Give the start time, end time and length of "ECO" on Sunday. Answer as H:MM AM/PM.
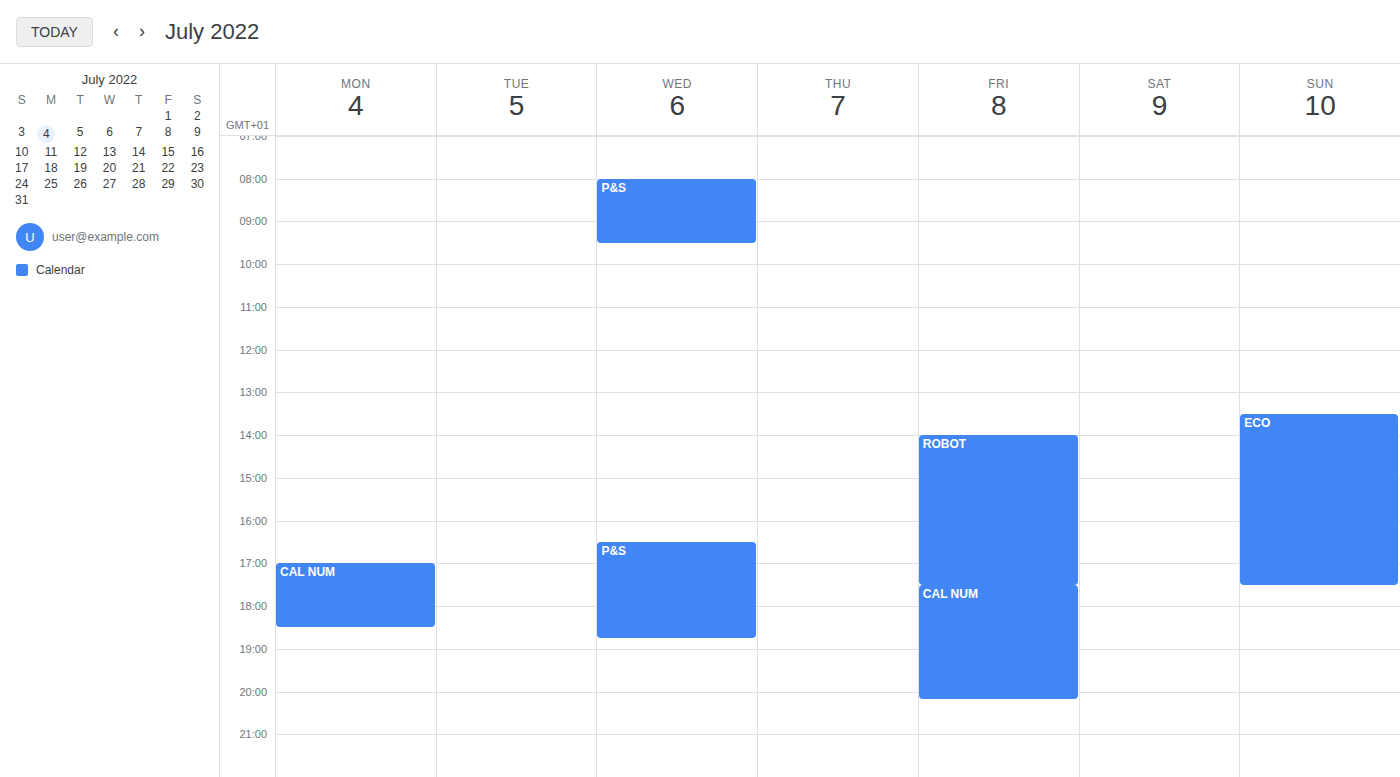
1:30 PM to 5:30 PM, 4 hours